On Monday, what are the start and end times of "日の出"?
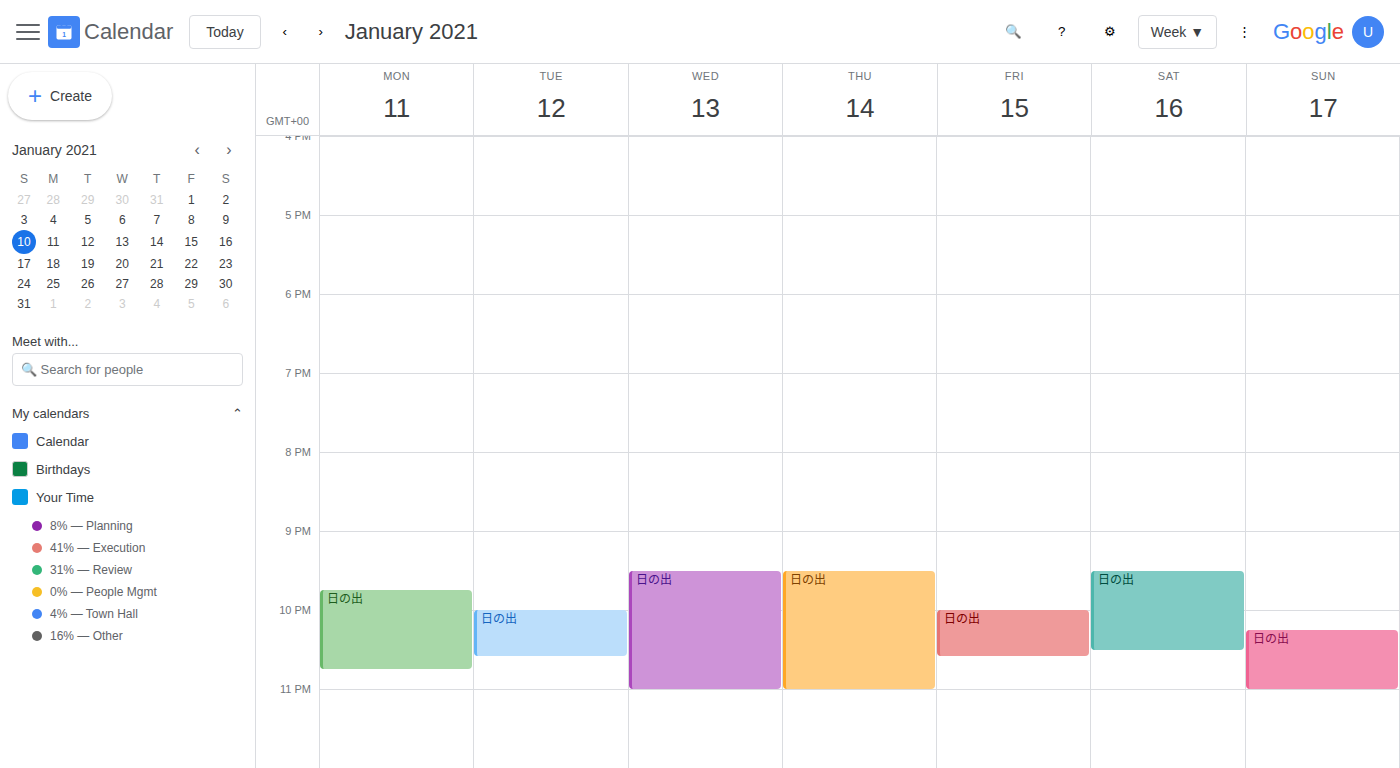
9:45 PM to 10:45 PM